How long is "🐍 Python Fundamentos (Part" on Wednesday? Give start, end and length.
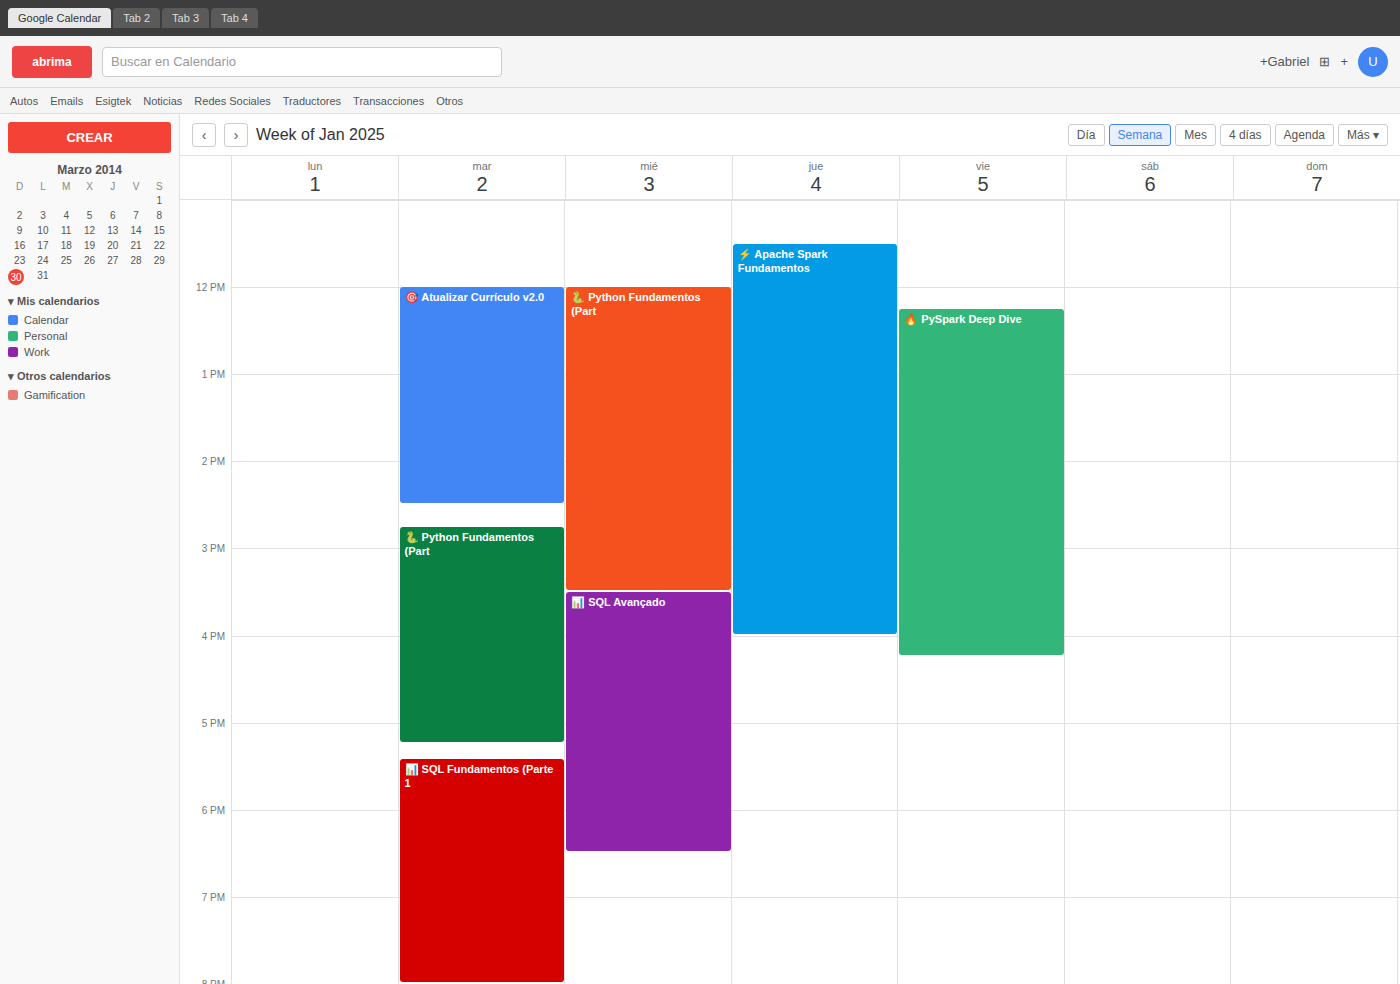
12:00 PM to 3:30 PM, 3 hours 30 minutes